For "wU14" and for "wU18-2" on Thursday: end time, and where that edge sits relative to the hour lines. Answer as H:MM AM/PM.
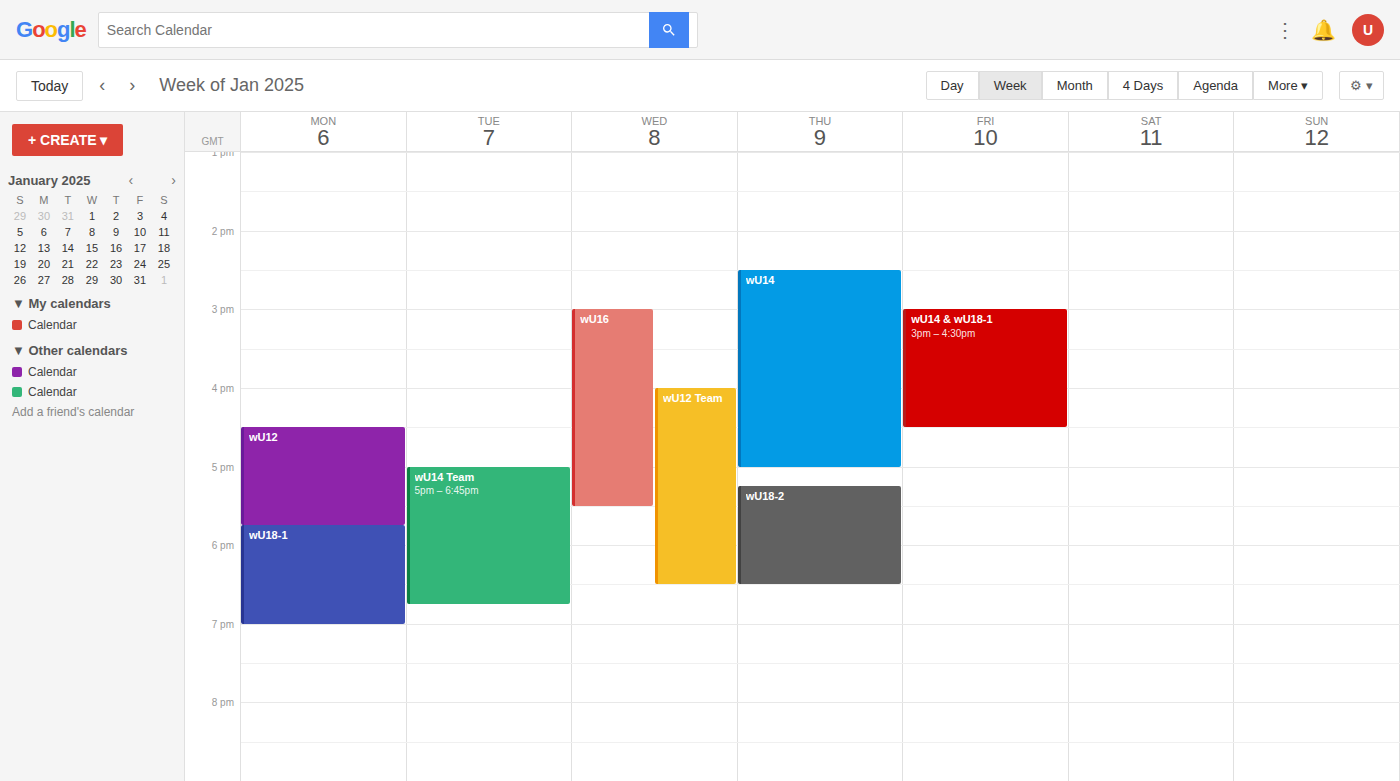
"wU14": 5:00 PM, exactly on the 5 PM line. "wU18-2": 6:30 PM, halfway between the 6 PM and 7 PM lines.